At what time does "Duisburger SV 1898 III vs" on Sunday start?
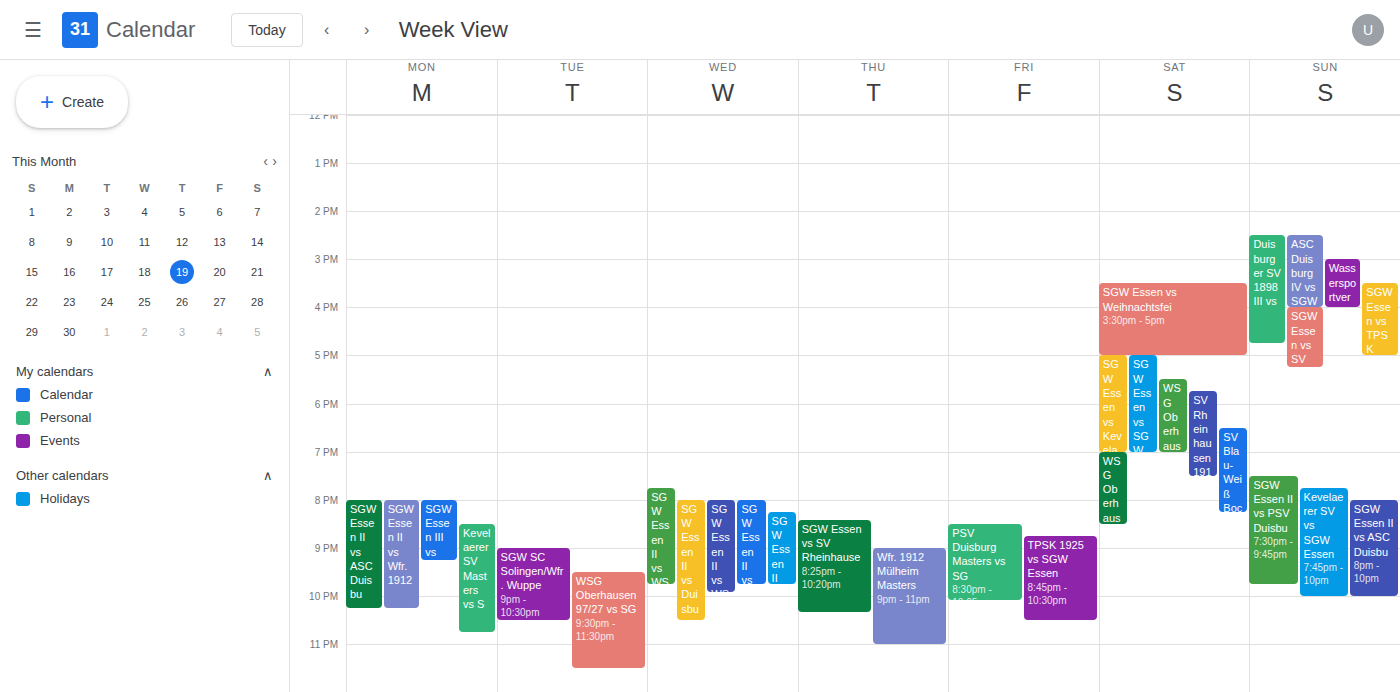
2:30 PM